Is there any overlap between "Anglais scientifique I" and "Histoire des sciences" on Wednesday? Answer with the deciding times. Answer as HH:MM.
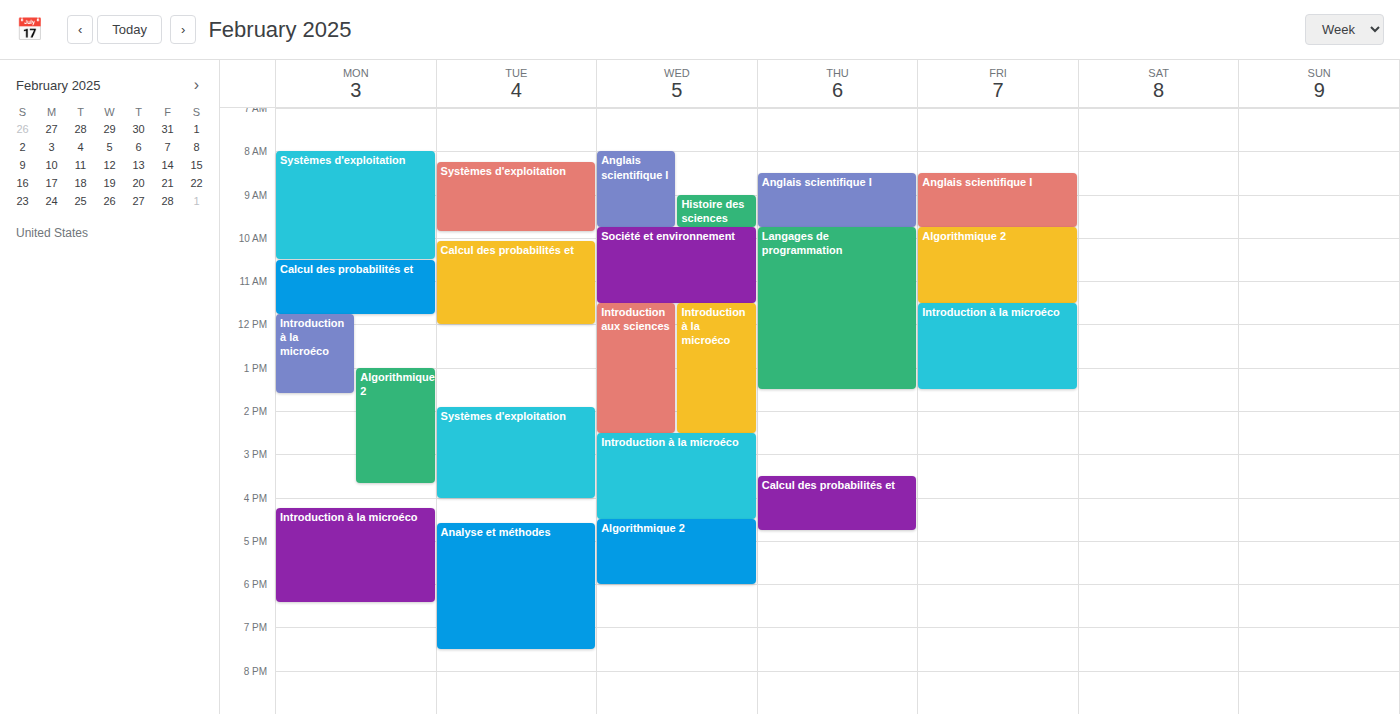
"Histoire des sciences" starts at 09:00, before "Anglais scientifique I" ends at 09:45 -- they overlap.